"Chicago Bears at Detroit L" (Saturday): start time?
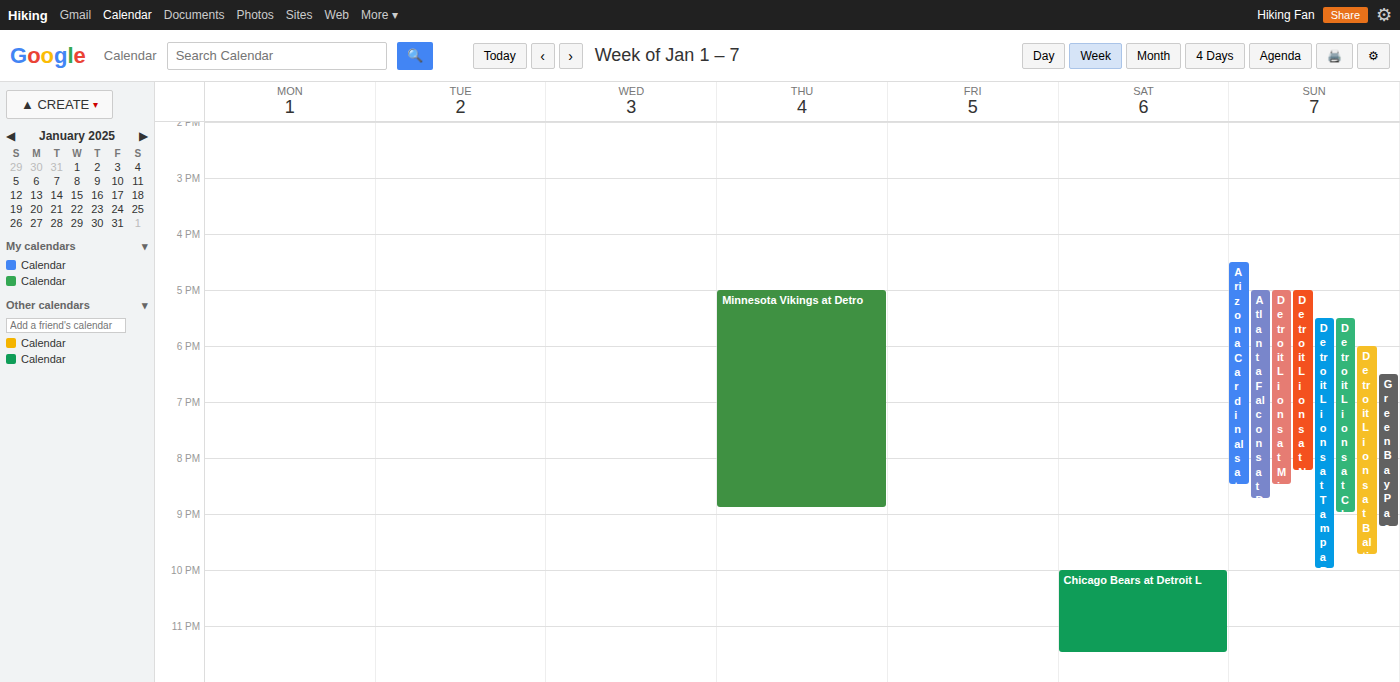
10:00 PM